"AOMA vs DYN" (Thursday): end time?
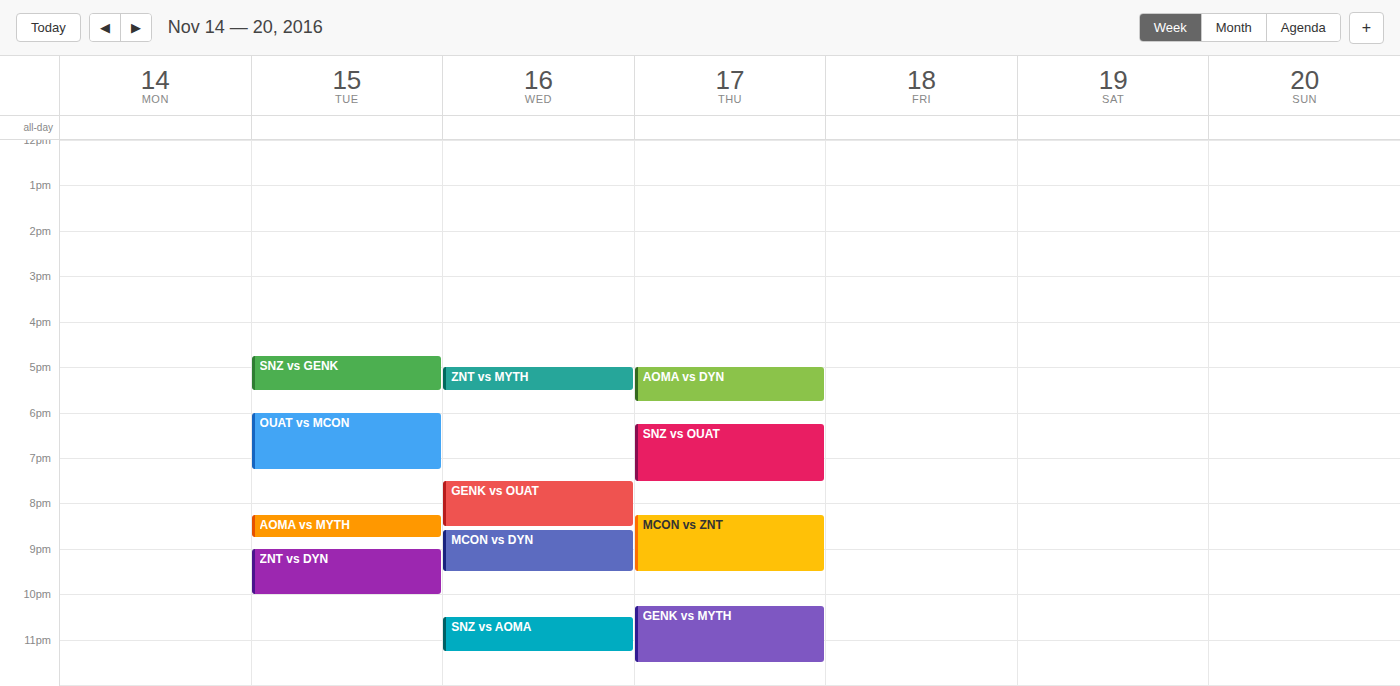
5:45 PM